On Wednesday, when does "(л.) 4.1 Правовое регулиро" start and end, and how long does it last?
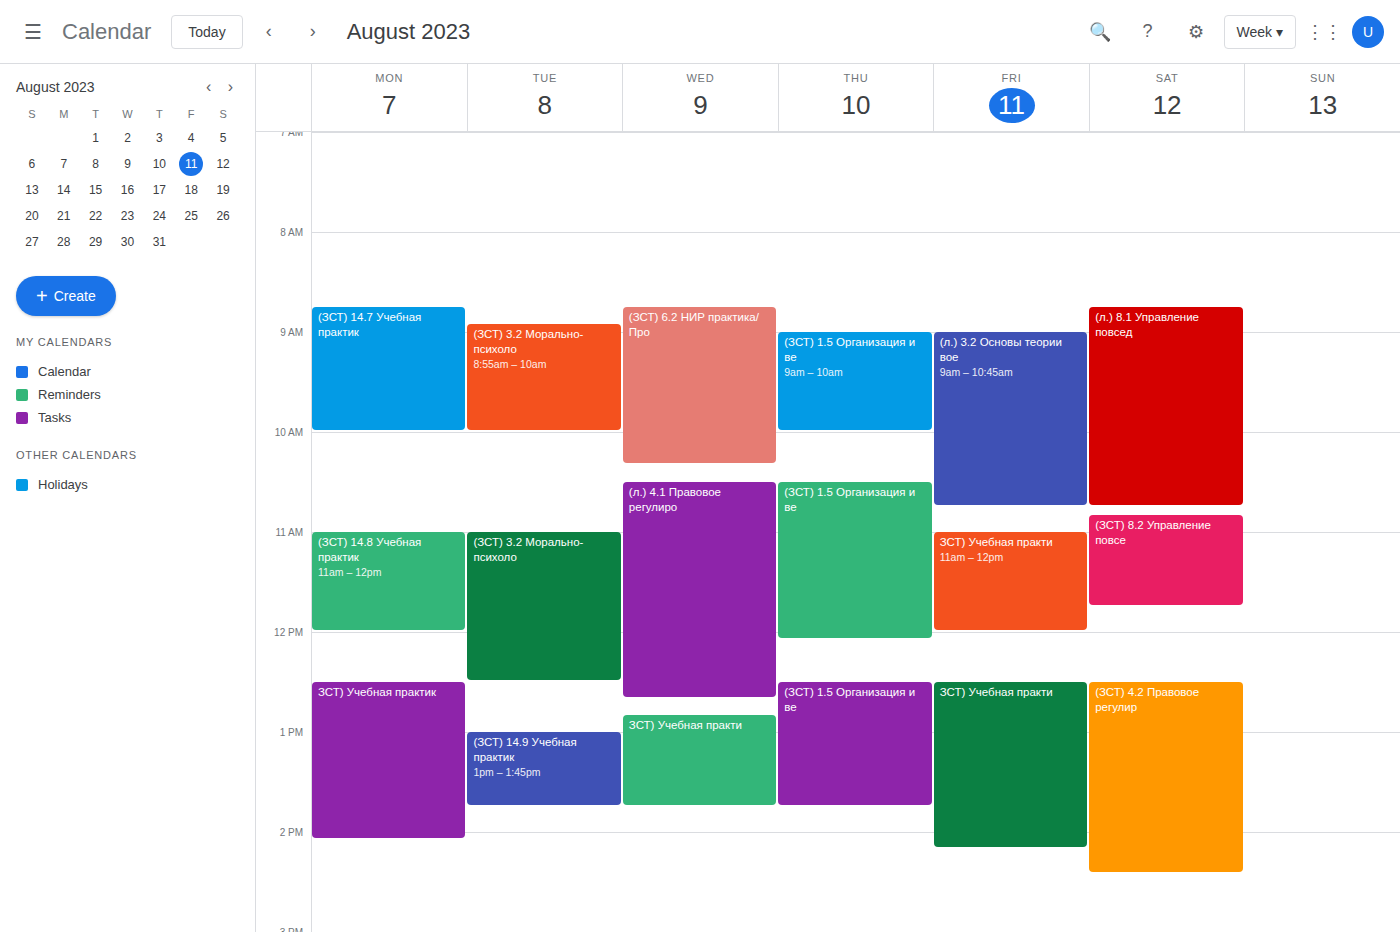
10:30 AM to 12:40 PM, 2 hours 10 minutes